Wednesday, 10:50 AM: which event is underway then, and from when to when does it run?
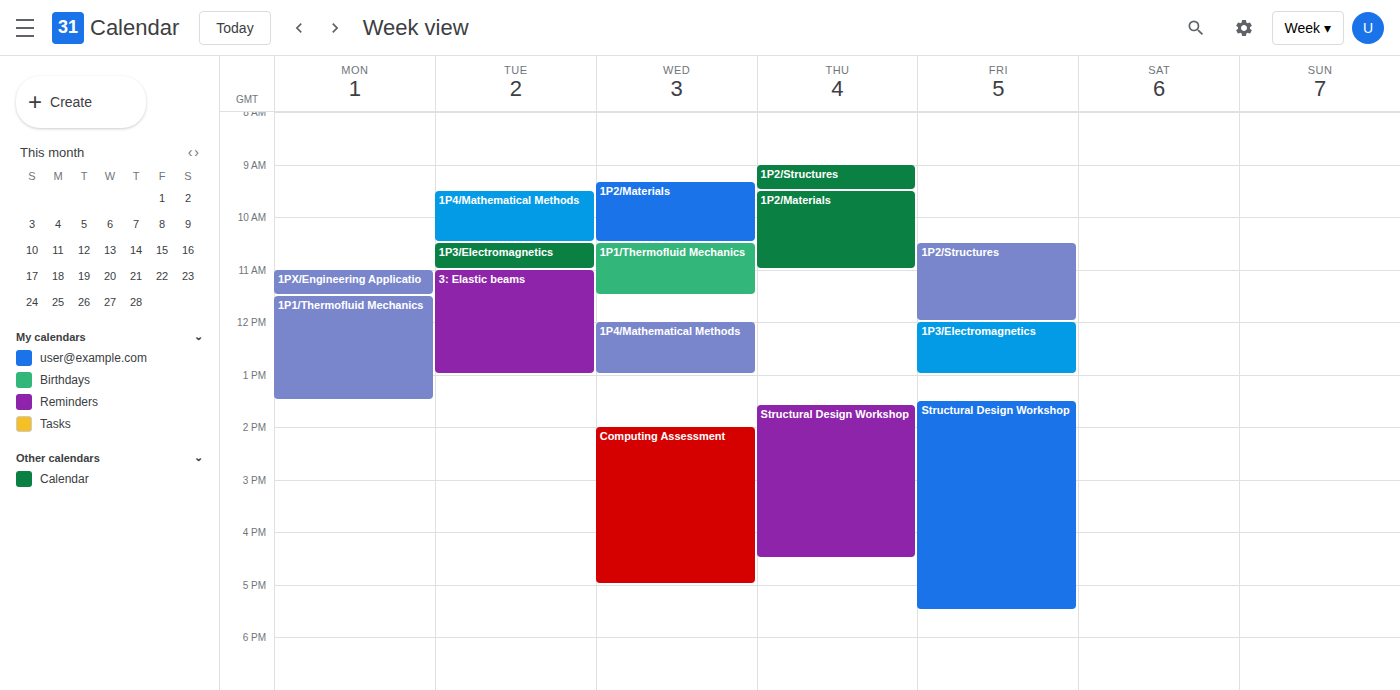
"1P1/Thermofluid Mechanics", 10:30 AM to 11:30 AM